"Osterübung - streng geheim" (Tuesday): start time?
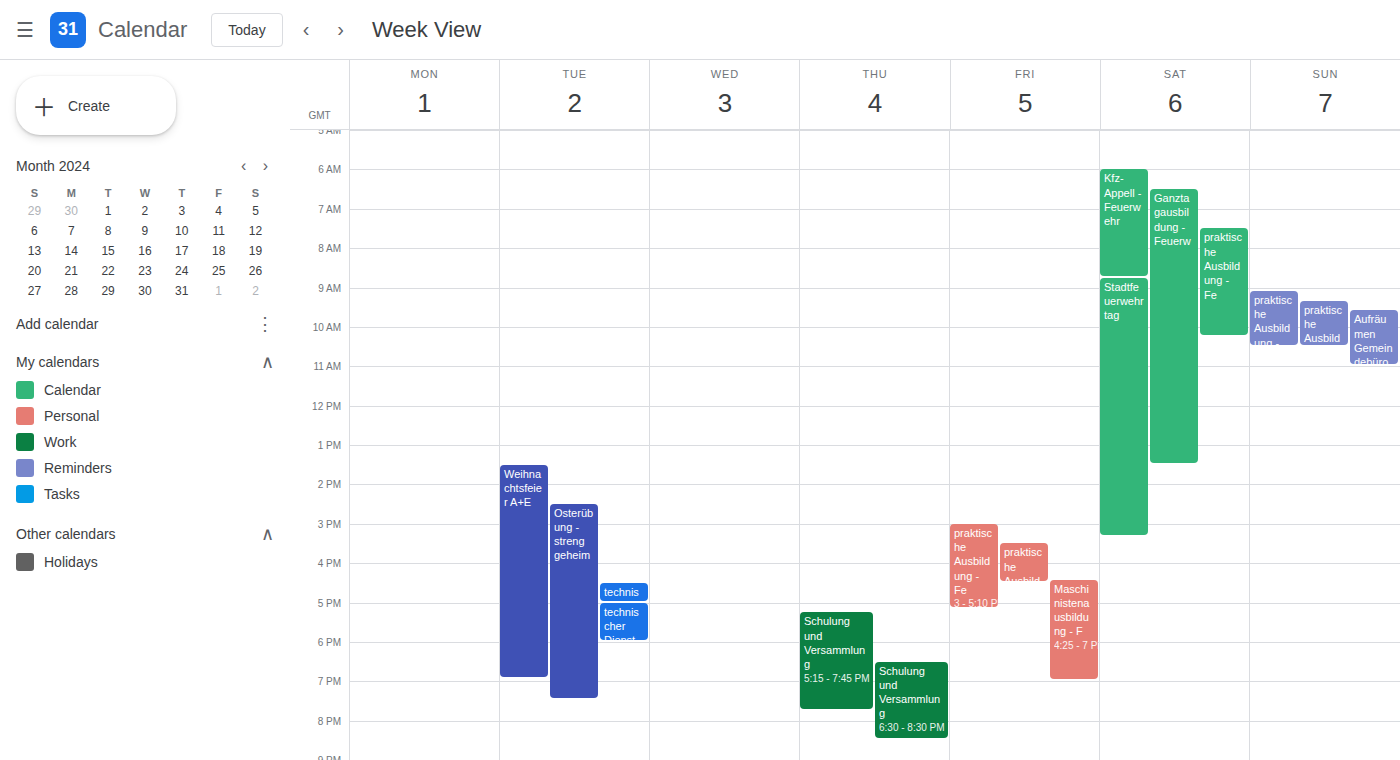
2:30 PM